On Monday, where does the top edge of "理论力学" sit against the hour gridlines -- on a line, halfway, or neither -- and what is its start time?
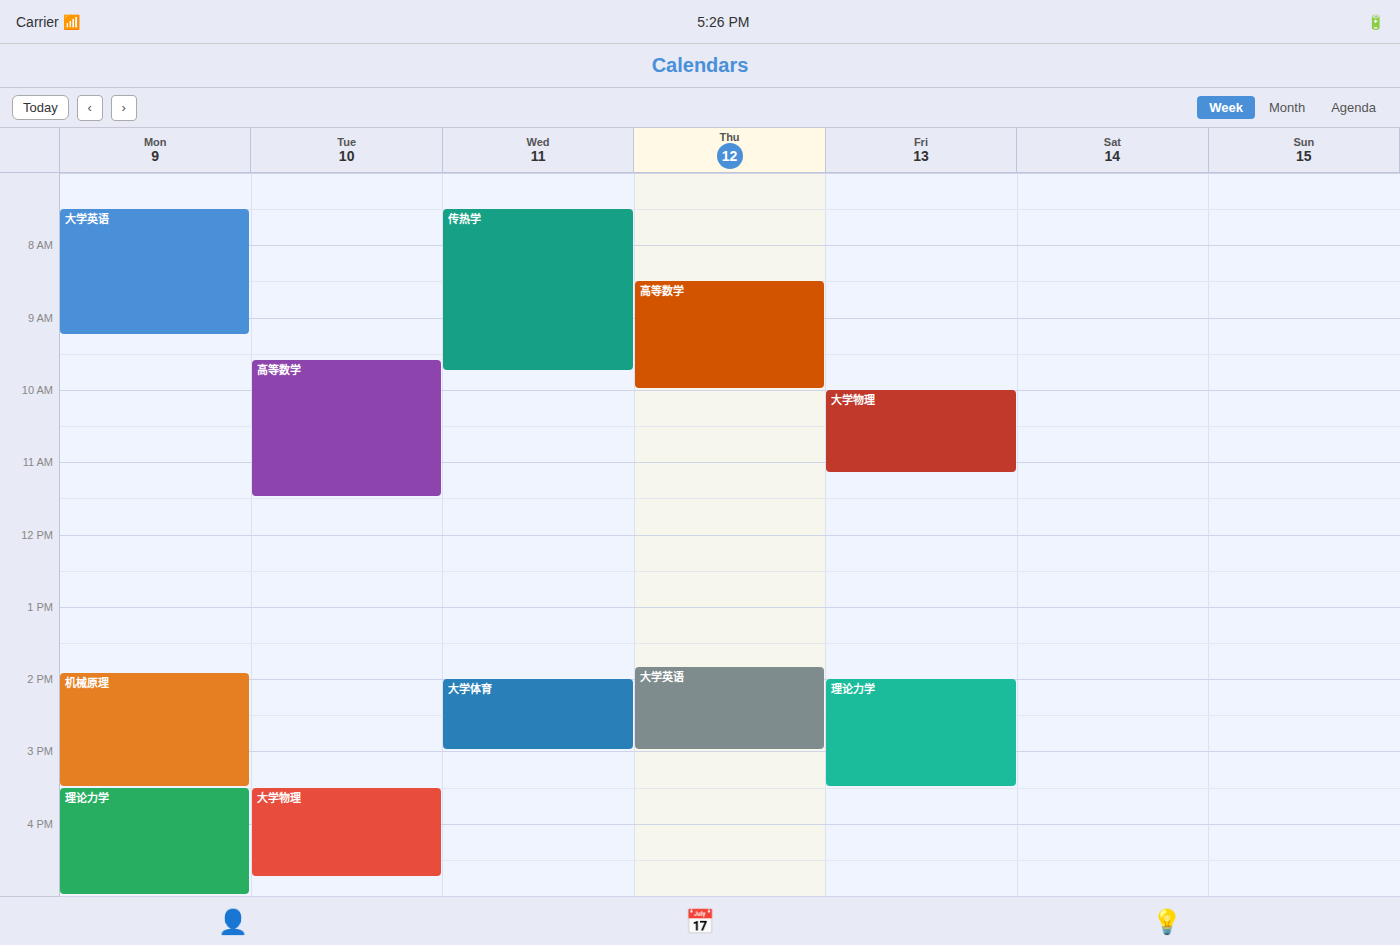
15:30 -- halfway between the 15:00 and 16:00 lines.